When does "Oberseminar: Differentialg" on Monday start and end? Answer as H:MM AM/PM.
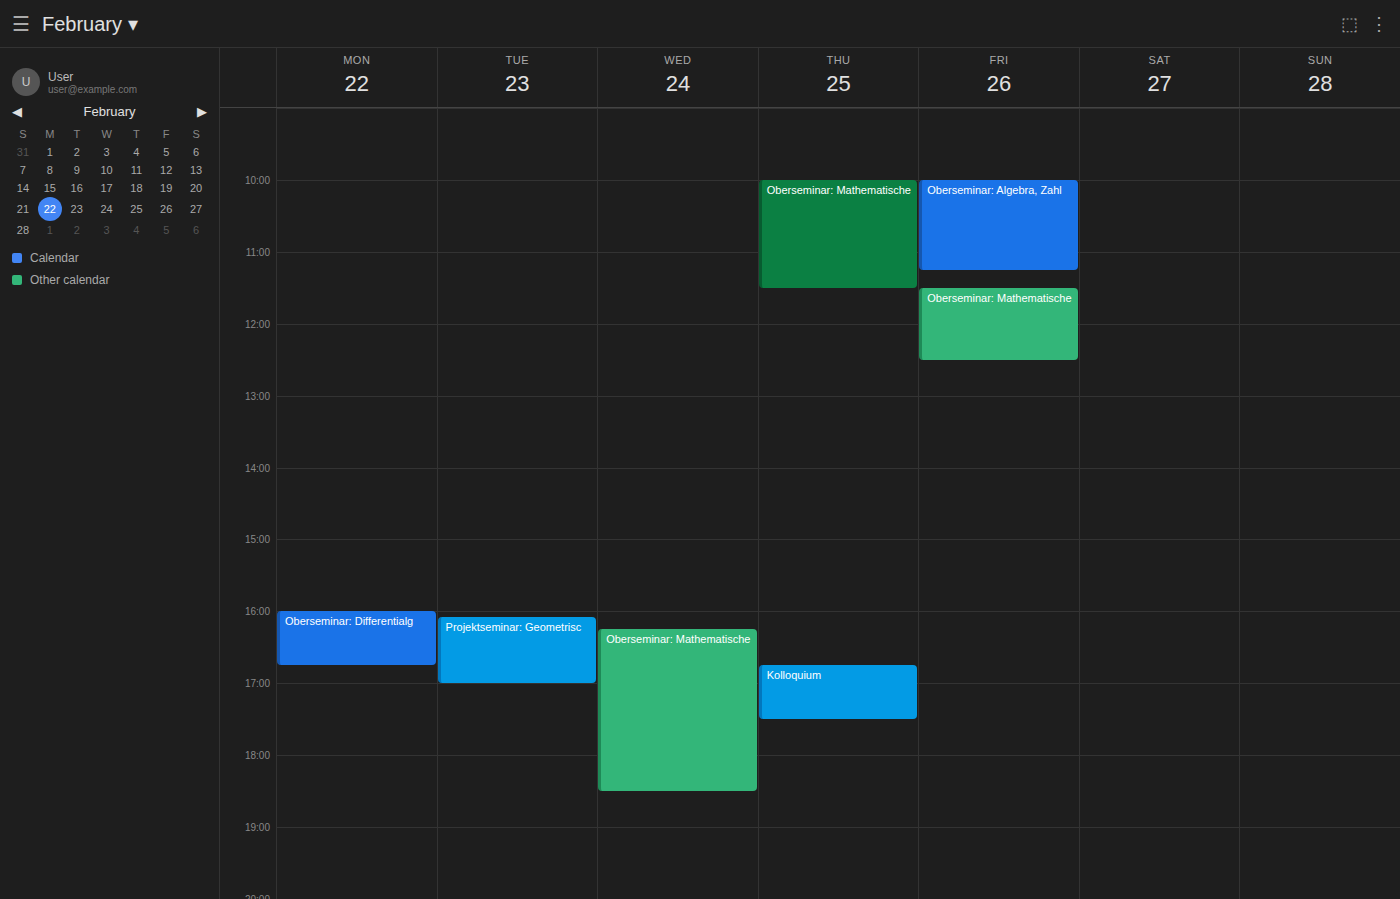
4:00 PM to 4:45 PM